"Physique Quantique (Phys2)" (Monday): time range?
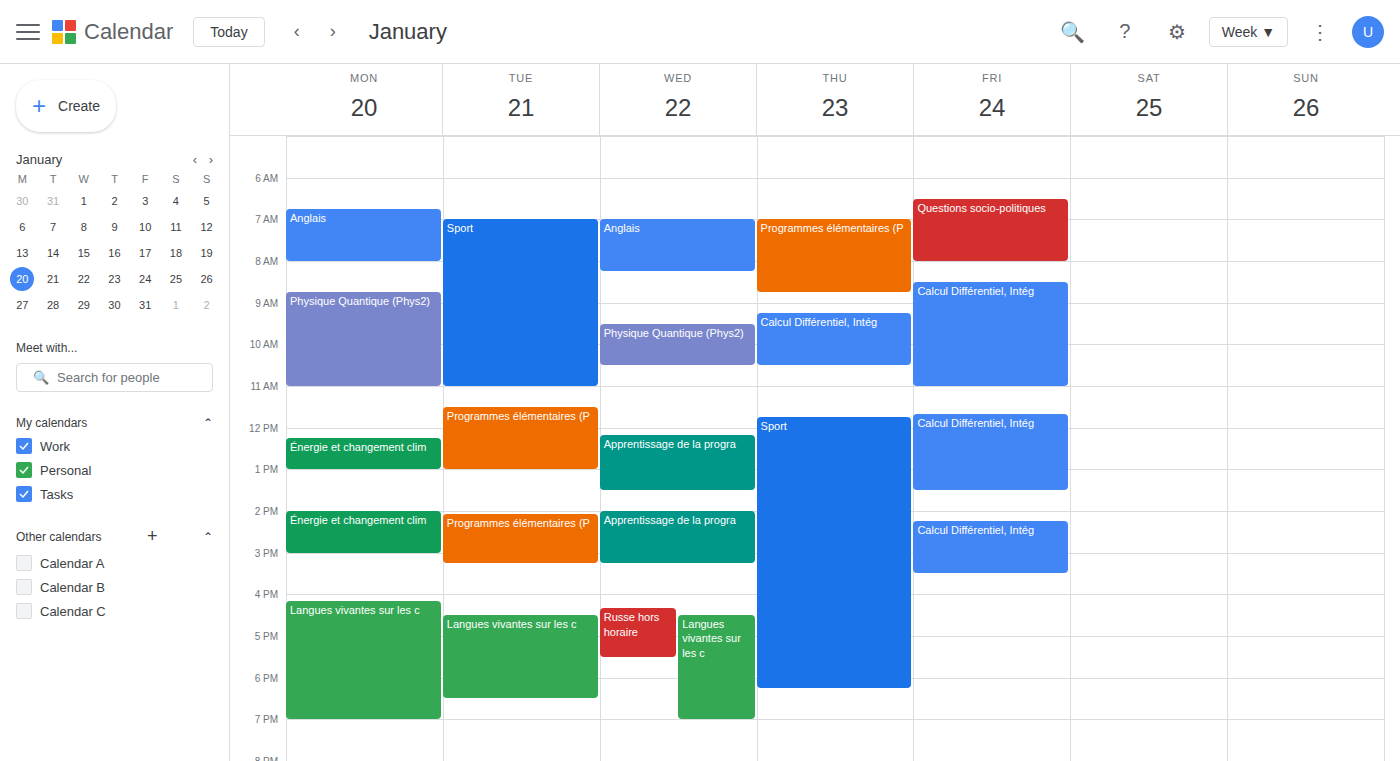
8:45 AM to 11:00 AM